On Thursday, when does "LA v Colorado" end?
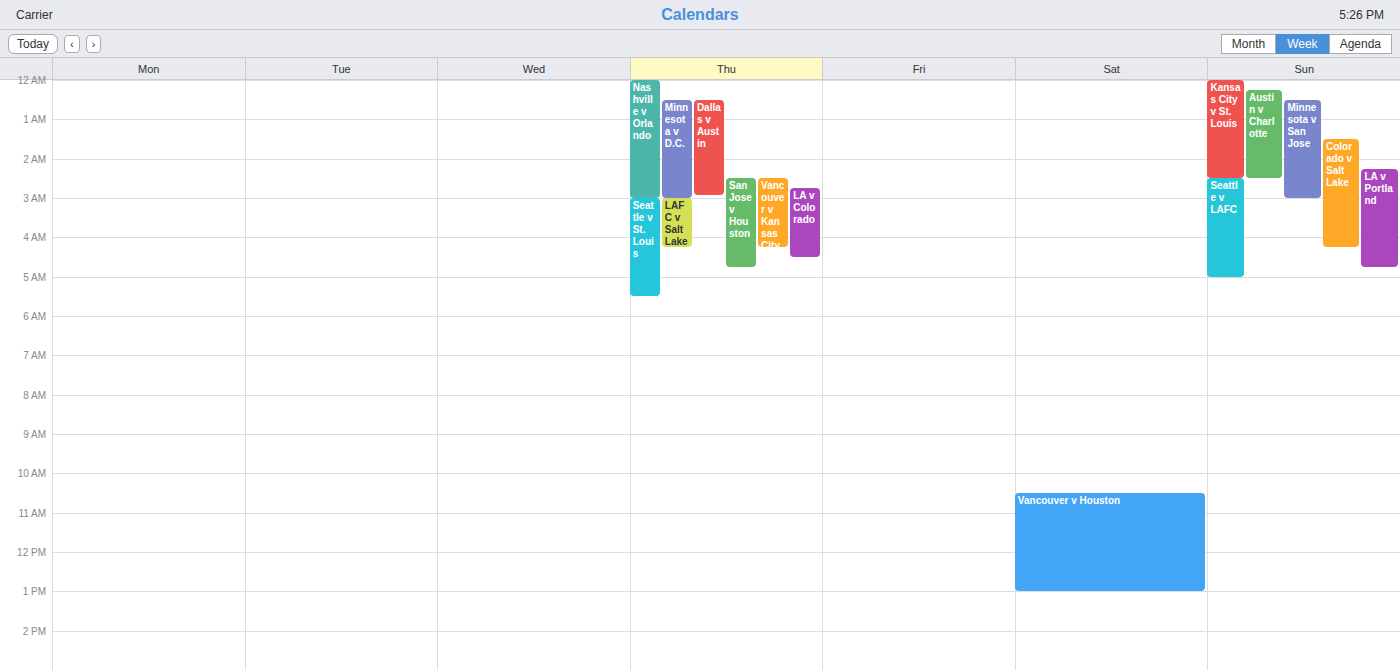
4:30 AM